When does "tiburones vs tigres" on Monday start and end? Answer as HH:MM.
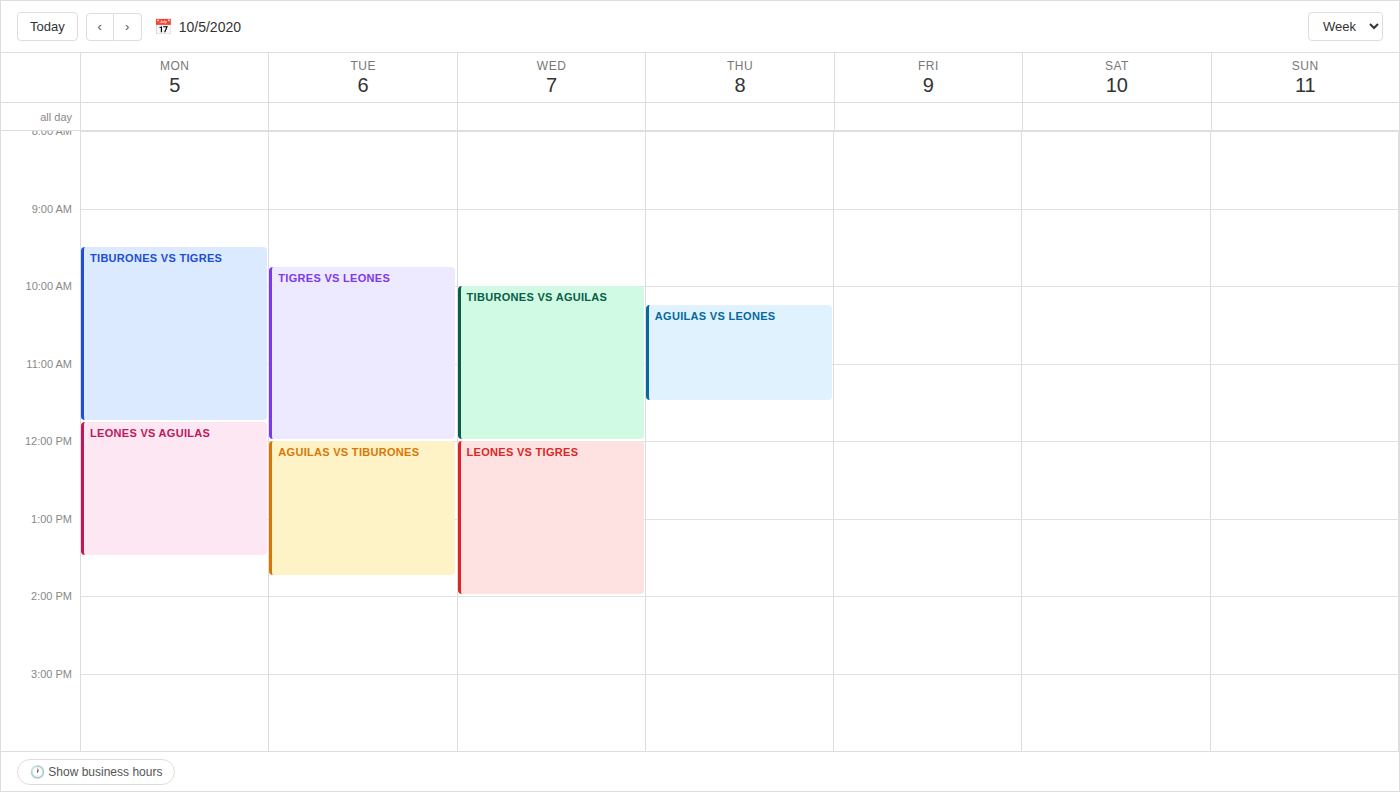
09:30 to 11:45